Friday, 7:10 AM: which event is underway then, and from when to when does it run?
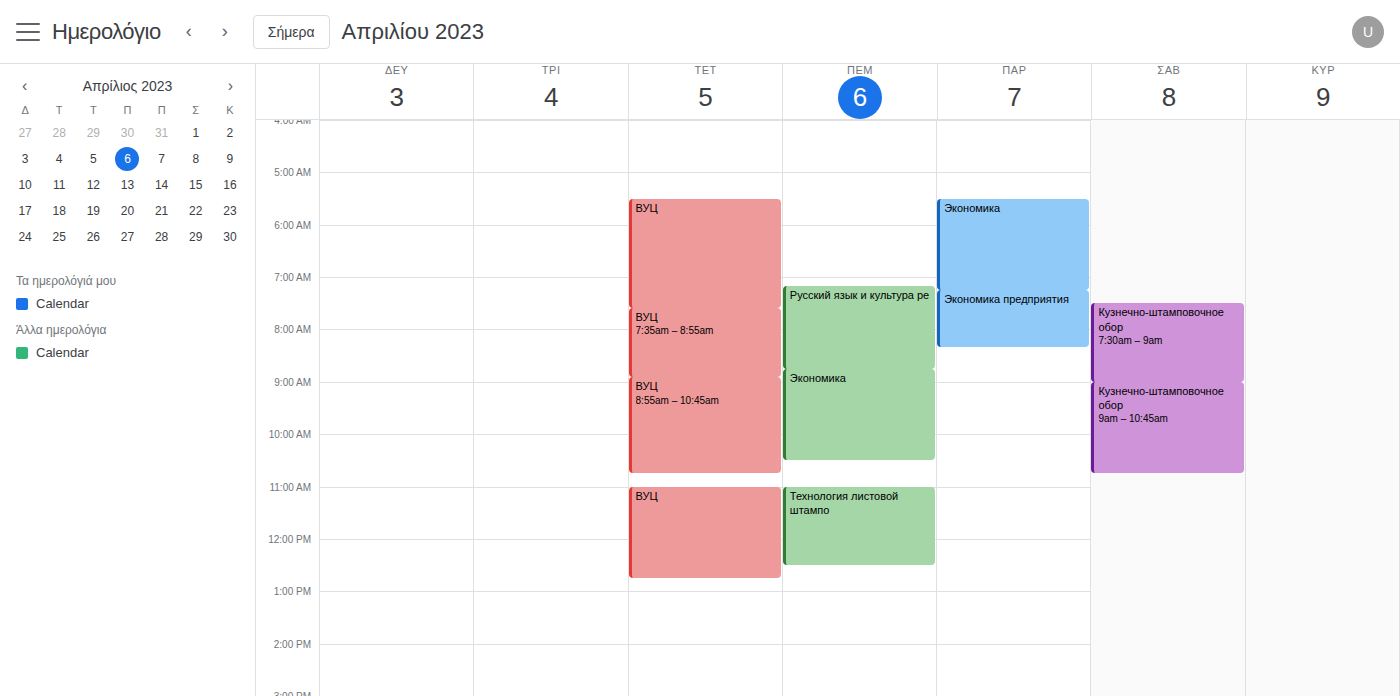
"Экономика", 5:30 AM to 7:15 AM